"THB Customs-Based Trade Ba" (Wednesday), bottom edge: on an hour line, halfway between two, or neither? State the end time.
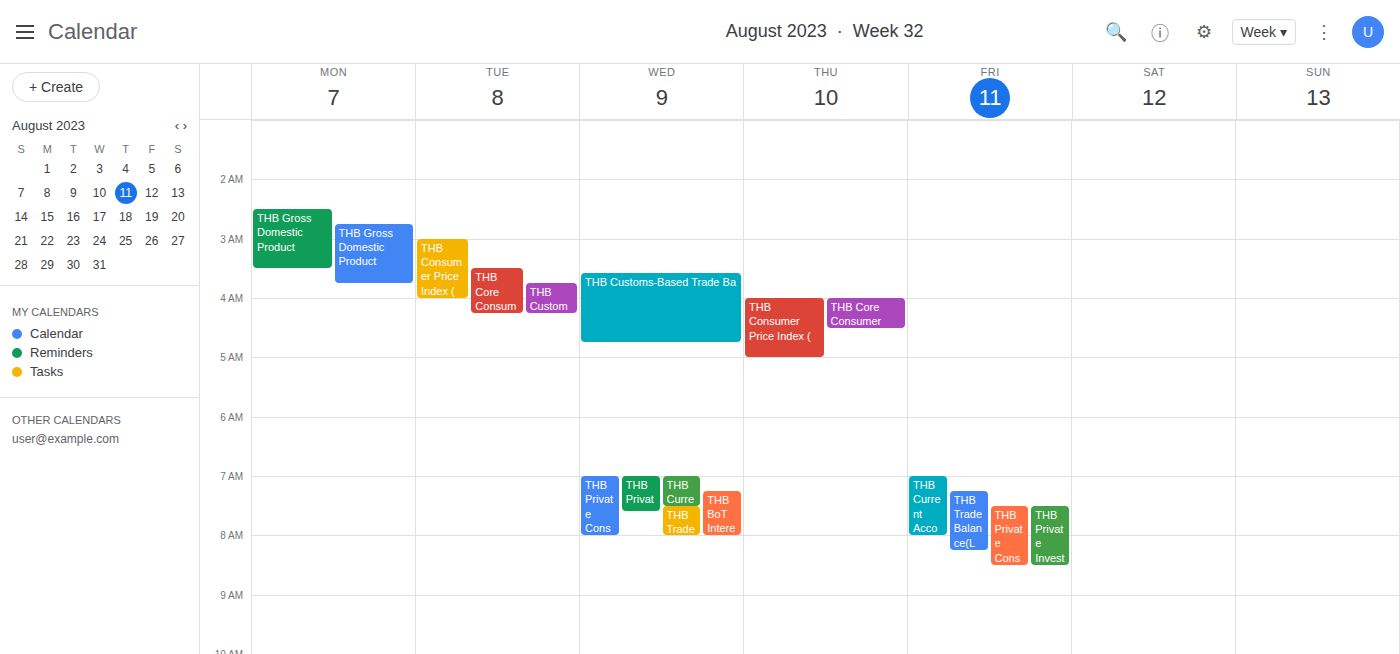
4:45 AM -- neither: three quarters of the way from the 4 AM line to the 5 AM line.